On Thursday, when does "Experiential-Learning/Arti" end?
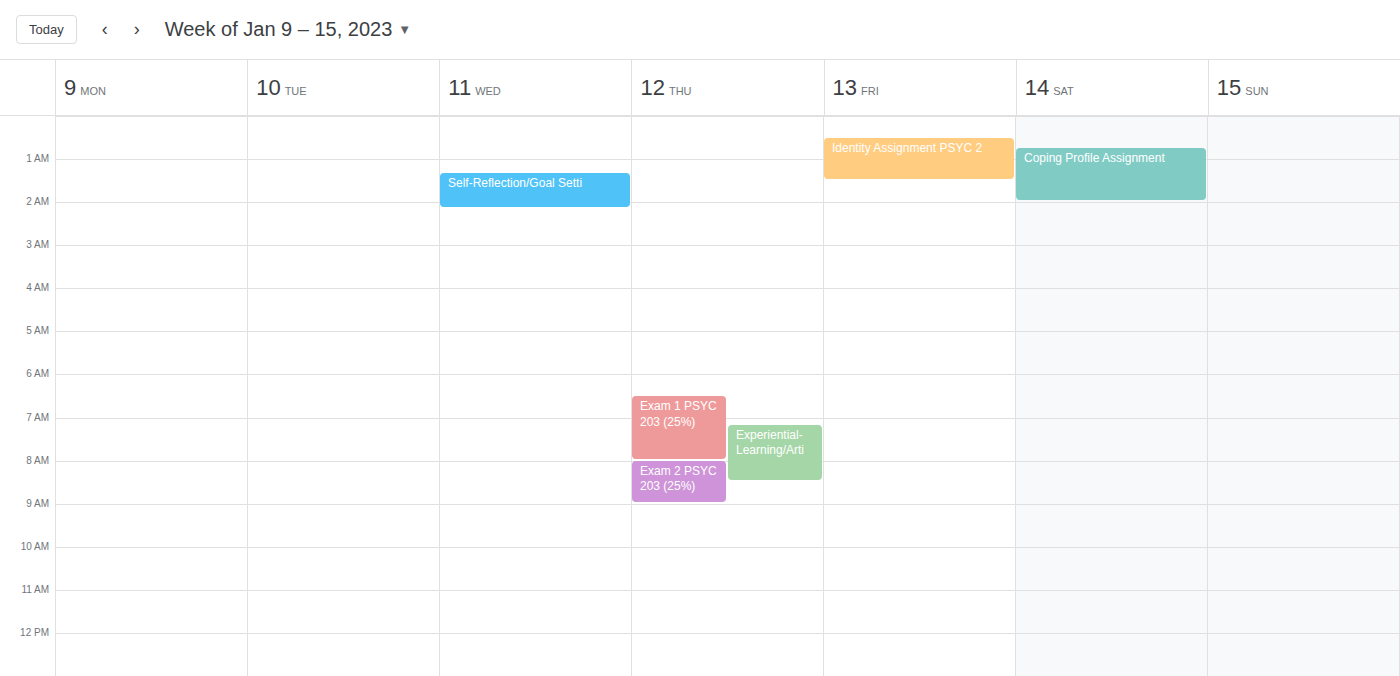
8:30 AM